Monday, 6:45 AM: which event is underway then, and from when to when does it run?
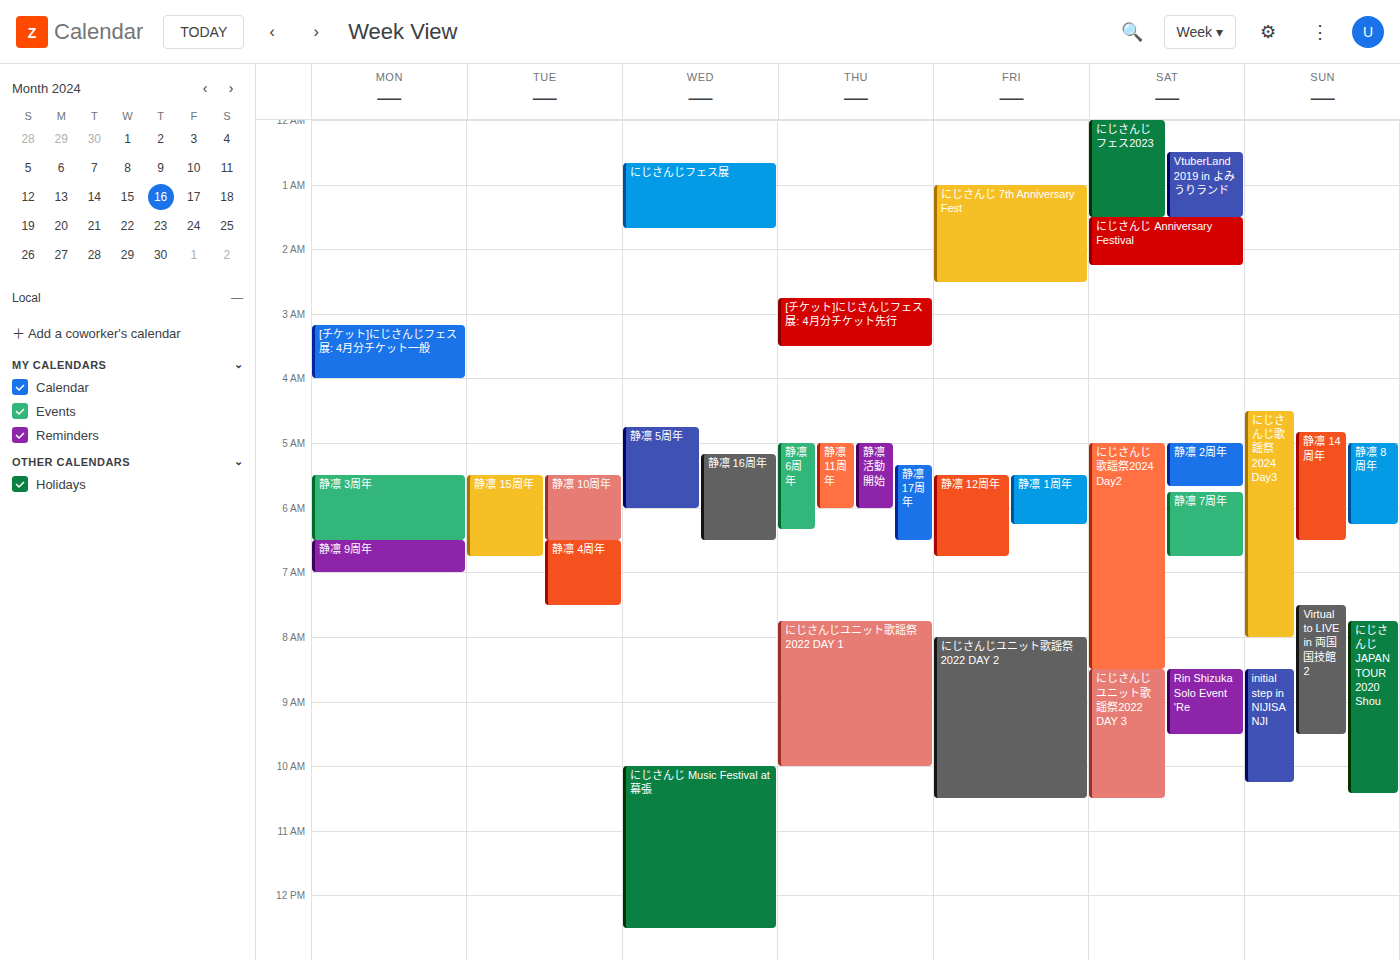
"静凛 9周年", 6:30 AM to 7:00 AM